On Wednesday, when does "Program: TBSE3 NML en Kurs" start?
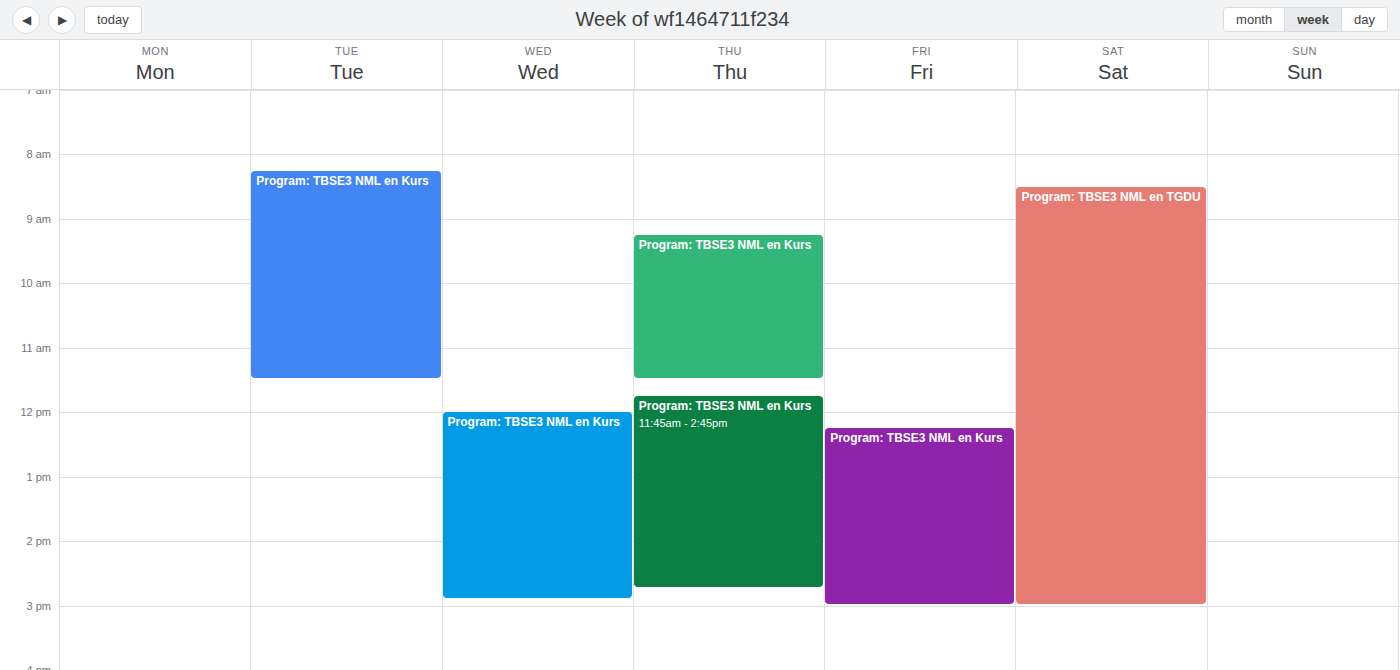
12:00 PM